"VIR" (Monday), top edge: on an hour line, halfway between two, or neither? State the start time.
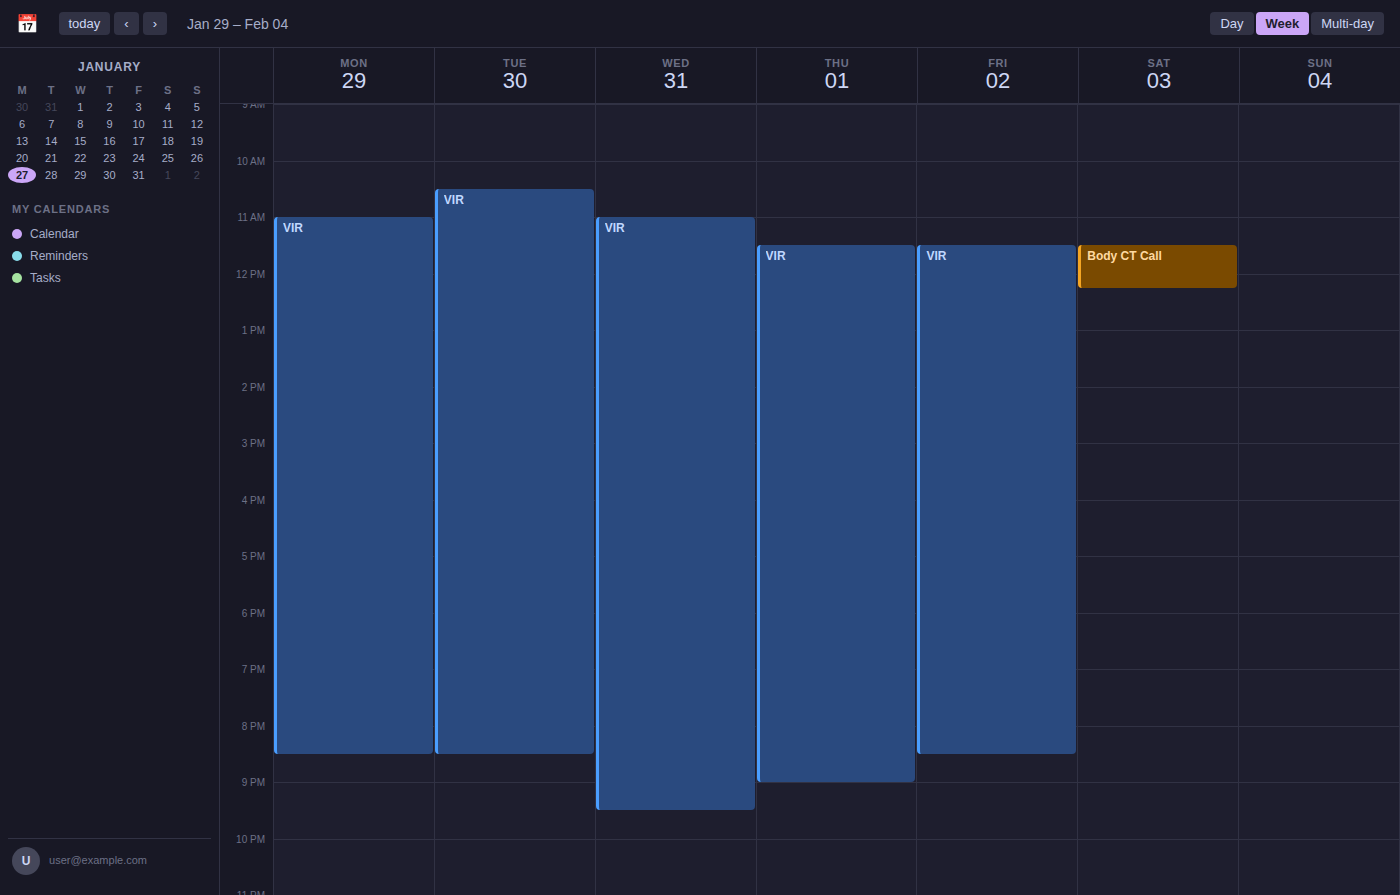
11:00 AM -- exactly on the 11 AM line.